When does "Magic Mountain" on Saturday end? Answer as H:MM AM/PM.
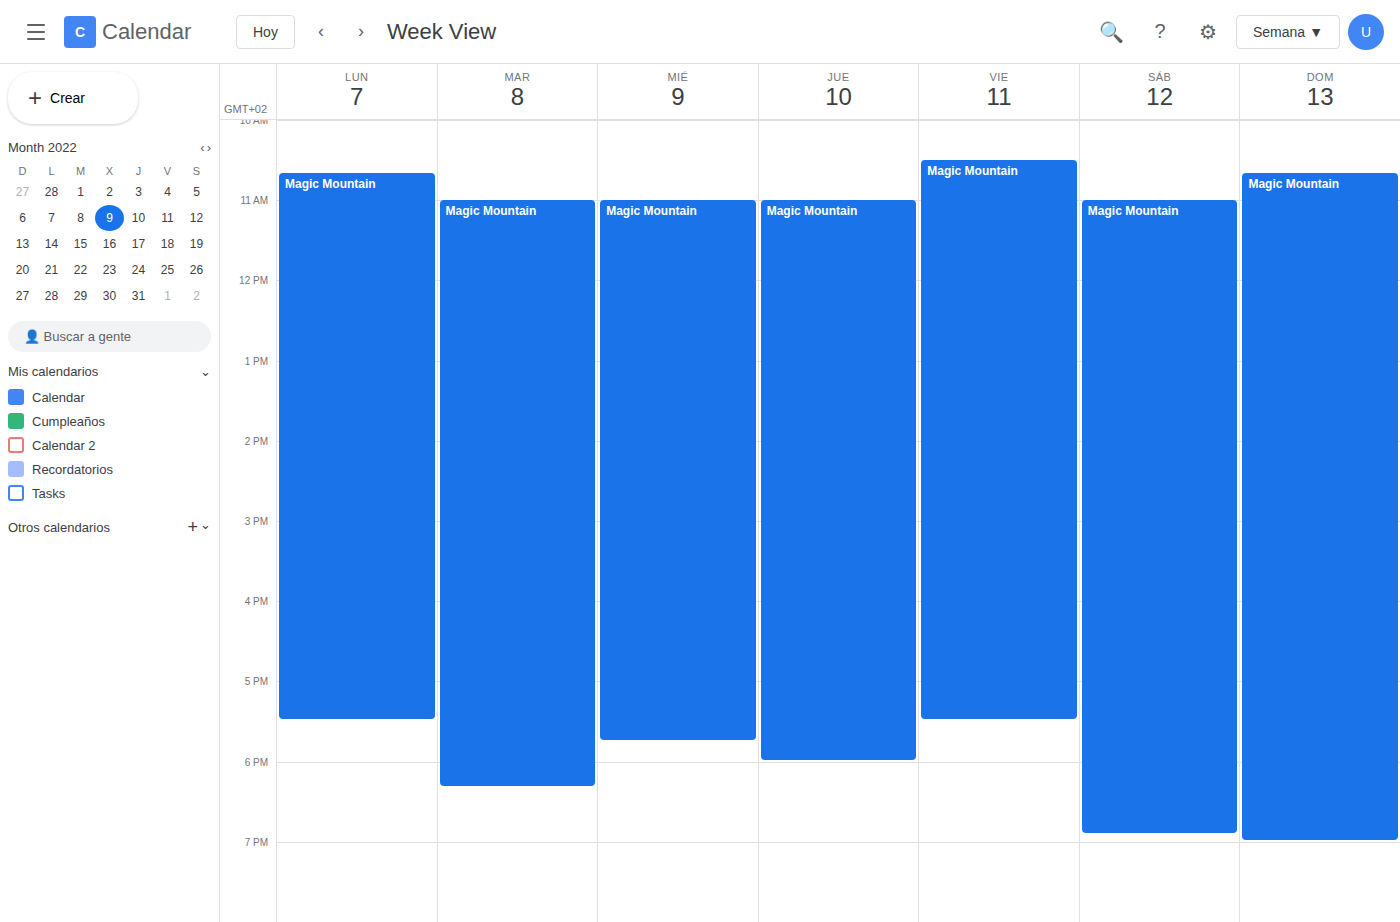
6:55 PM